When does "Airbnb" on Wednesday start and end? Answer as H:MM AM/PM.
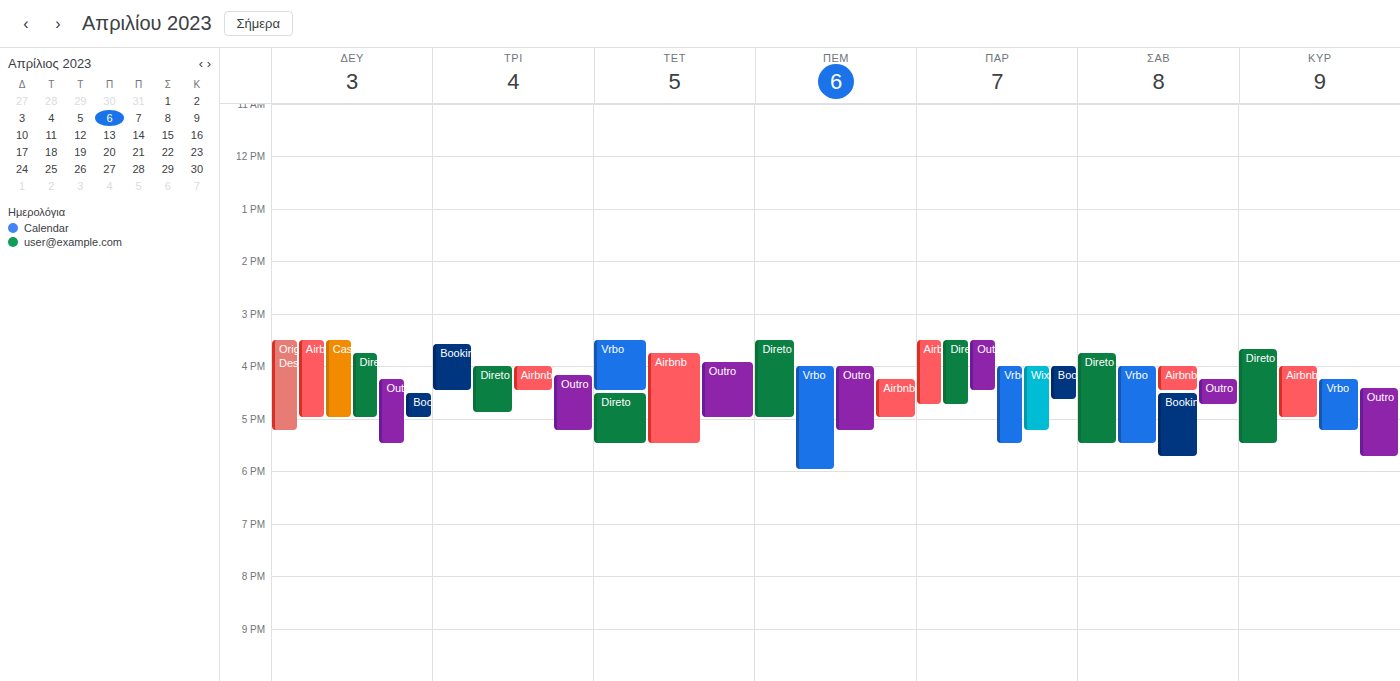
3:45 PM to 5:30 PM